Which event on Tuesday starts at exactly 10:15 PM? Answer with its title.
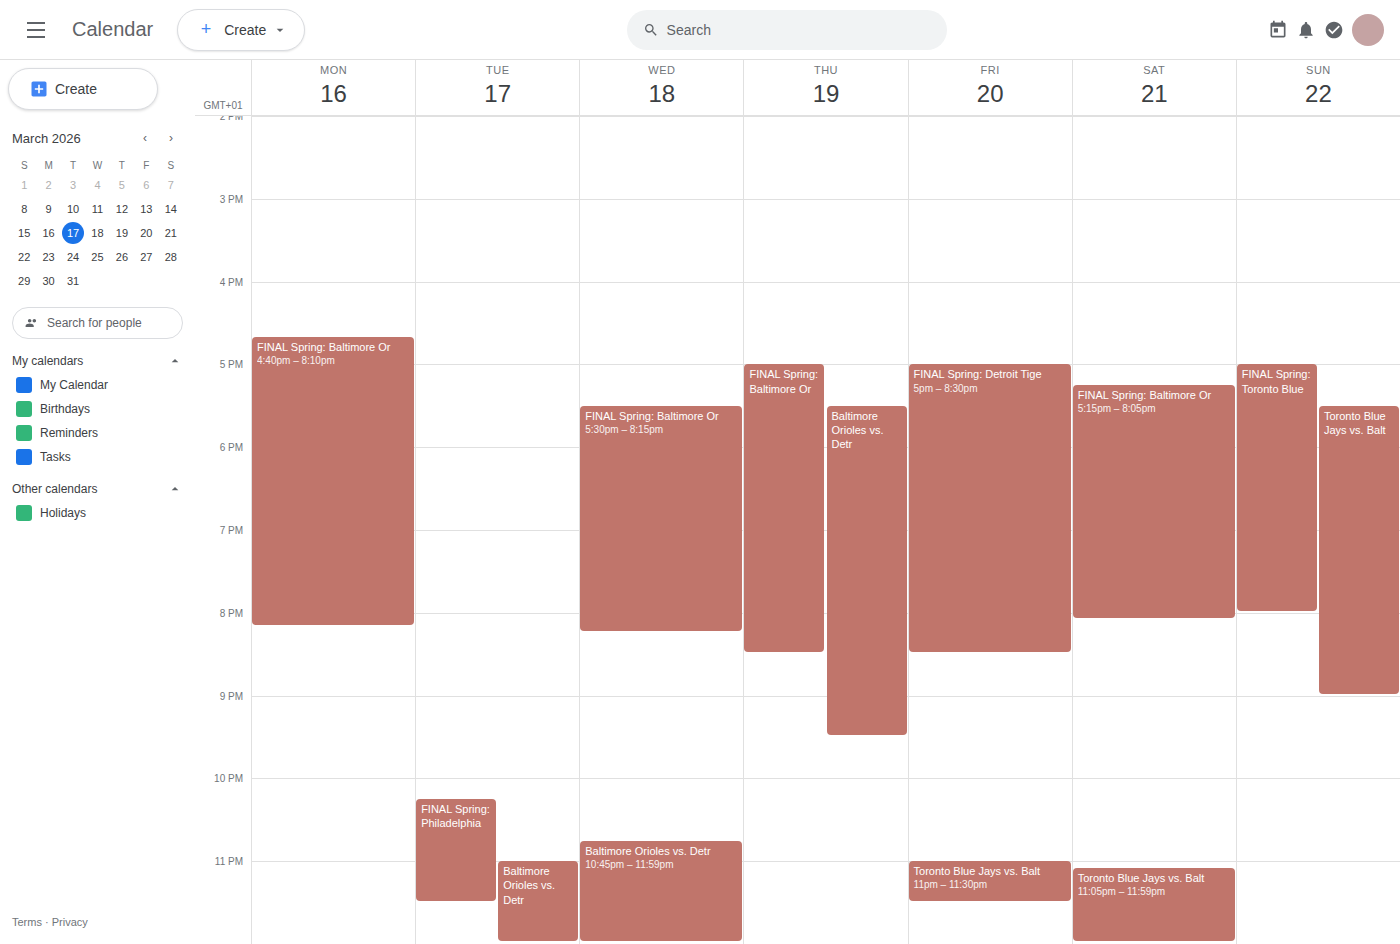
"FINAL Spring: Philadelphia"